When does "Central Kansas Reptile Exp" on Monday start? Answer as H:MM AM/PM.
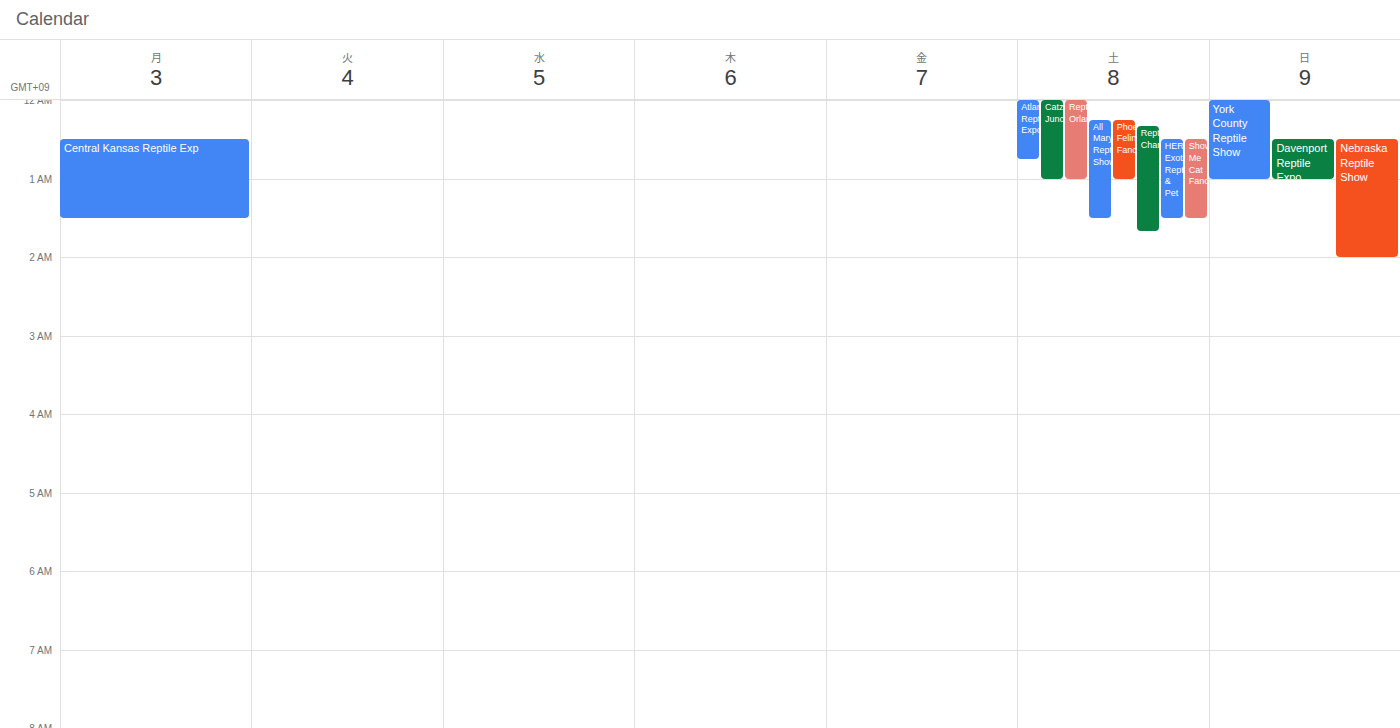
12:30 AM